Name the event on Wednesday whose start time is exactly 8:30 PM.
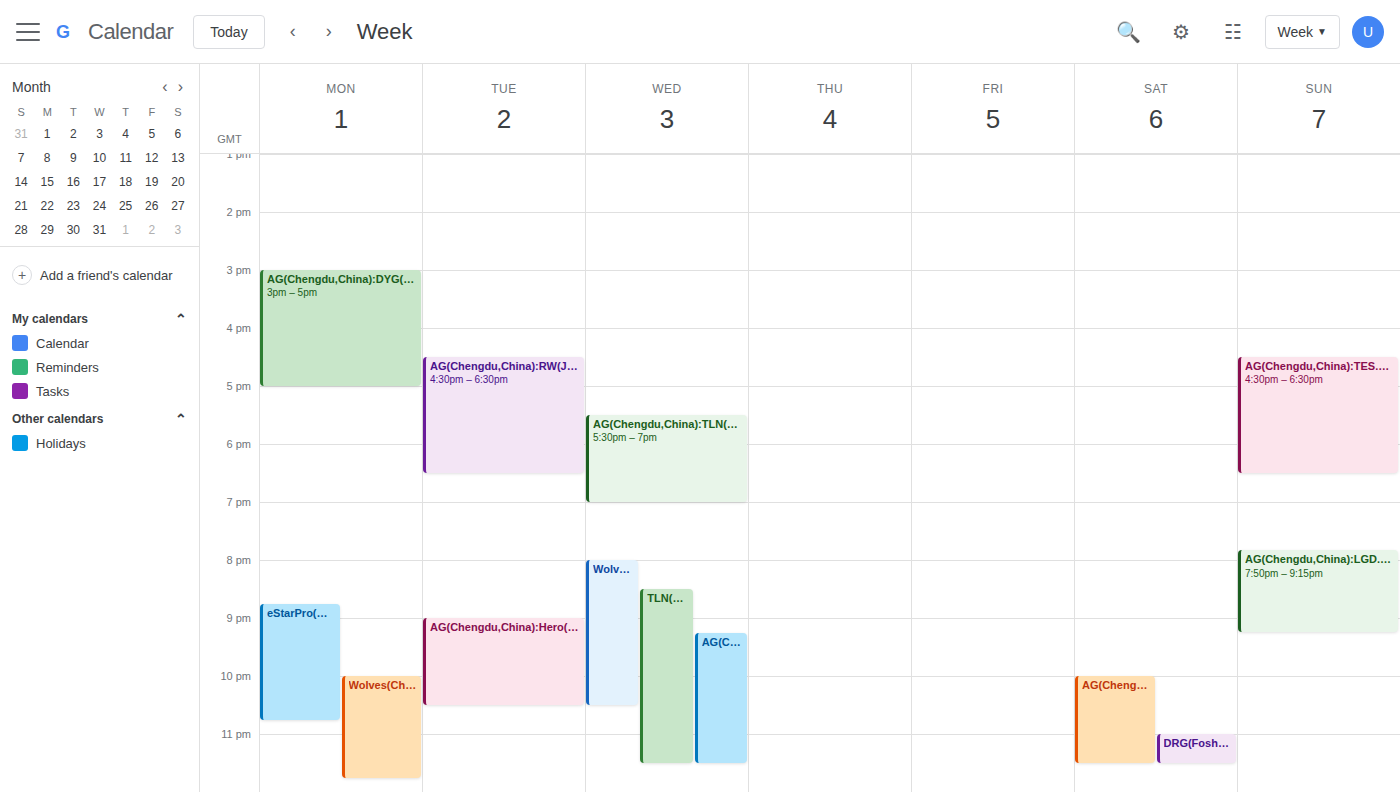
"TLN(Thailand):AG(Chengdu,C"